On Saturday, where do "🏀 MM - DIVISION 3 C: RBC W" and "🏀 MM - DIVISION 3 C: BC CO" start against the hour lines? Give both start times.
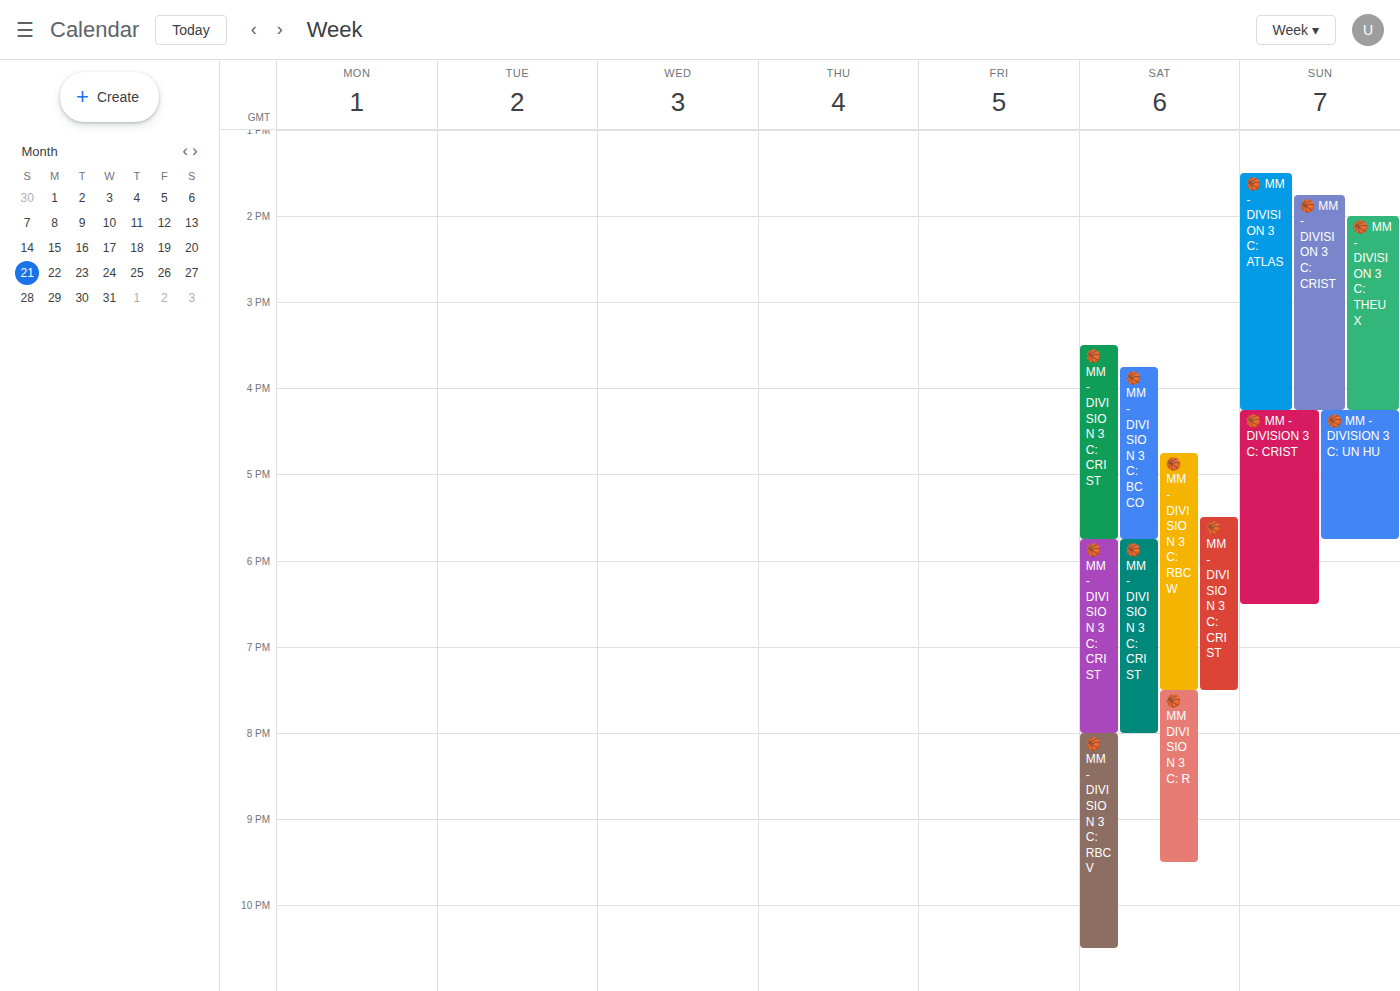
"🏀 MM - DIVISION 3 C: RBC W": 4:45 PM, neither: three quarters of the way from the 4 PM line to the 5 PM line. "🏀 MM - DIVISION 3 C: BC CO": 3:45 PM, neither: three quarters of the way from the 3 PM line to the 4 PM line.